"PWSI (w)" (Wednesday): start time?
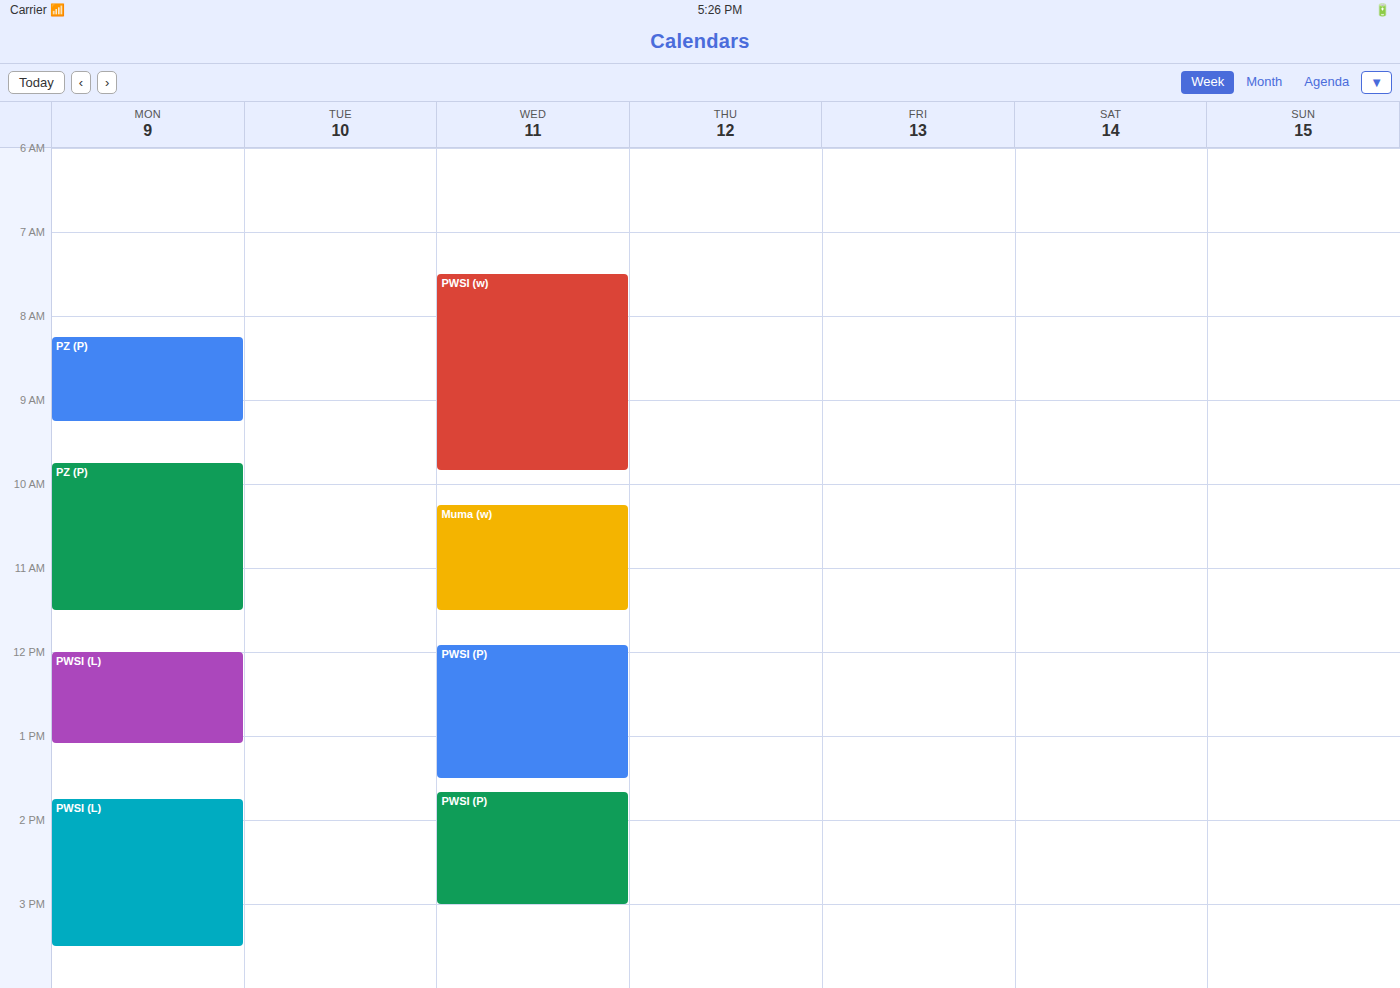
7:30 AM